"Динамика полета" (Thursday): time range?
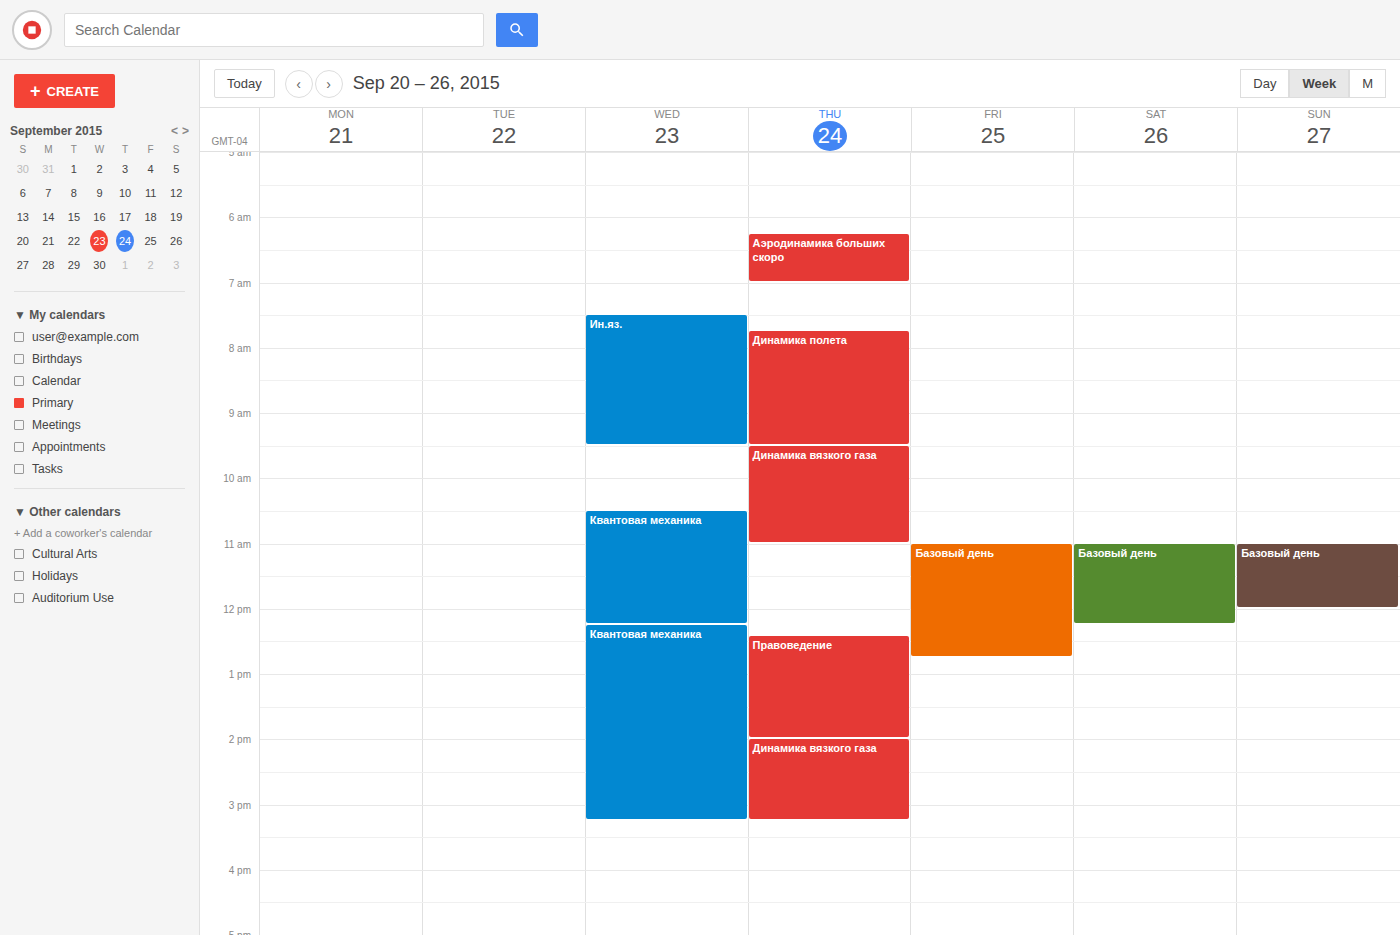
07:45 to 09:30